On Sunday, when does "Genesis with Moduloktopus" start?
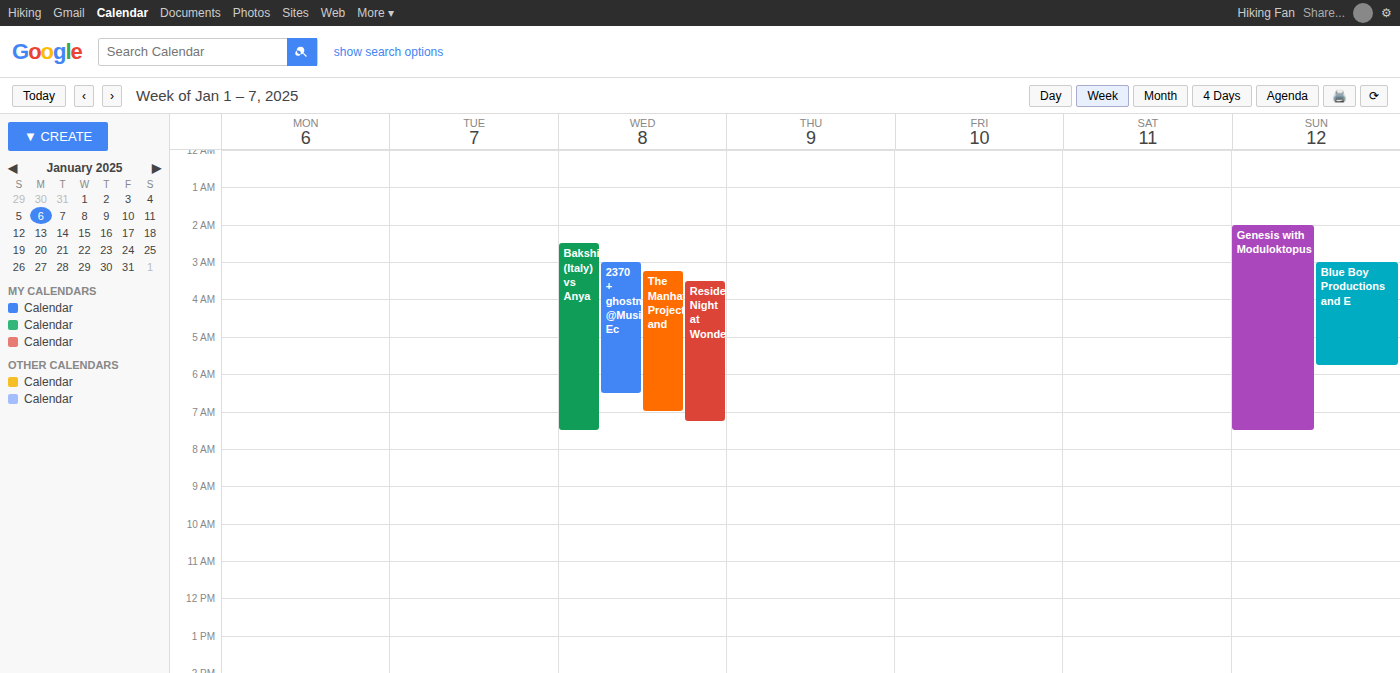
2:00 AM